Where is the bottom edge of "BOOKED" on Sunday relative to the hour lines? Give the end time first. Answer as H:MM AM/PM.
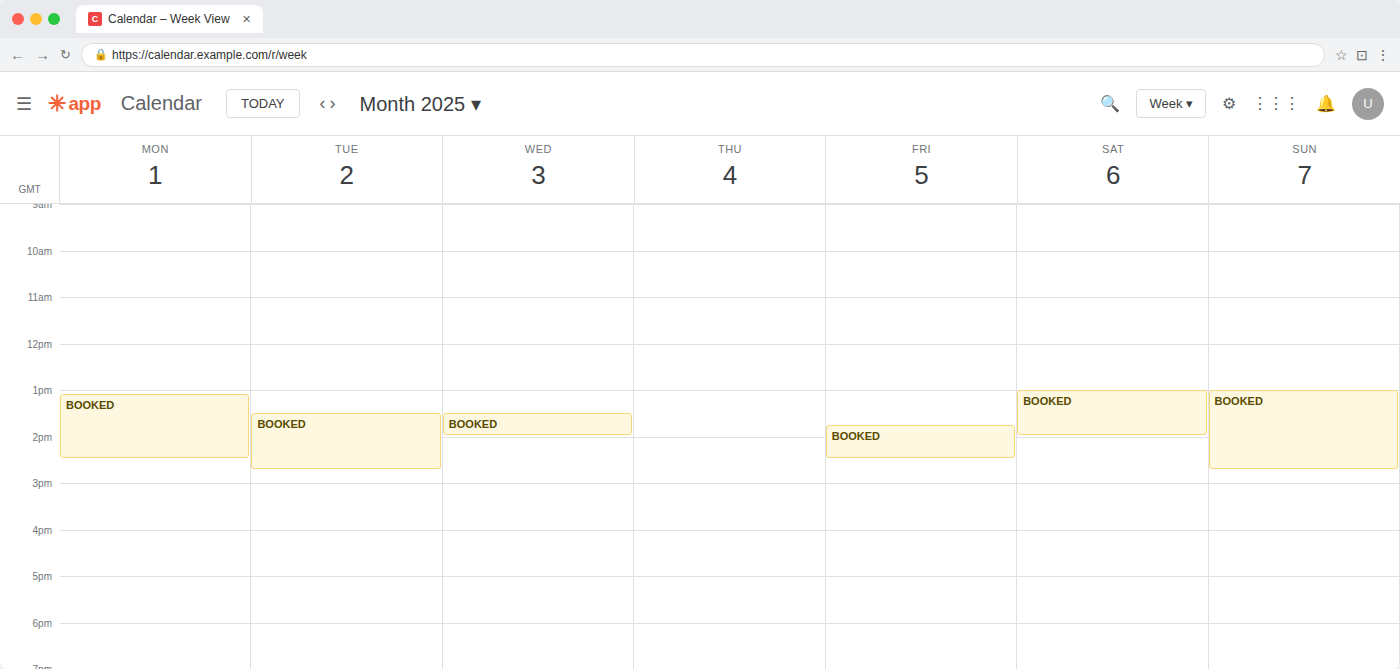
2:45 PM -- neither: three quarters of the way from the 2 PM line to the 3 PM line.